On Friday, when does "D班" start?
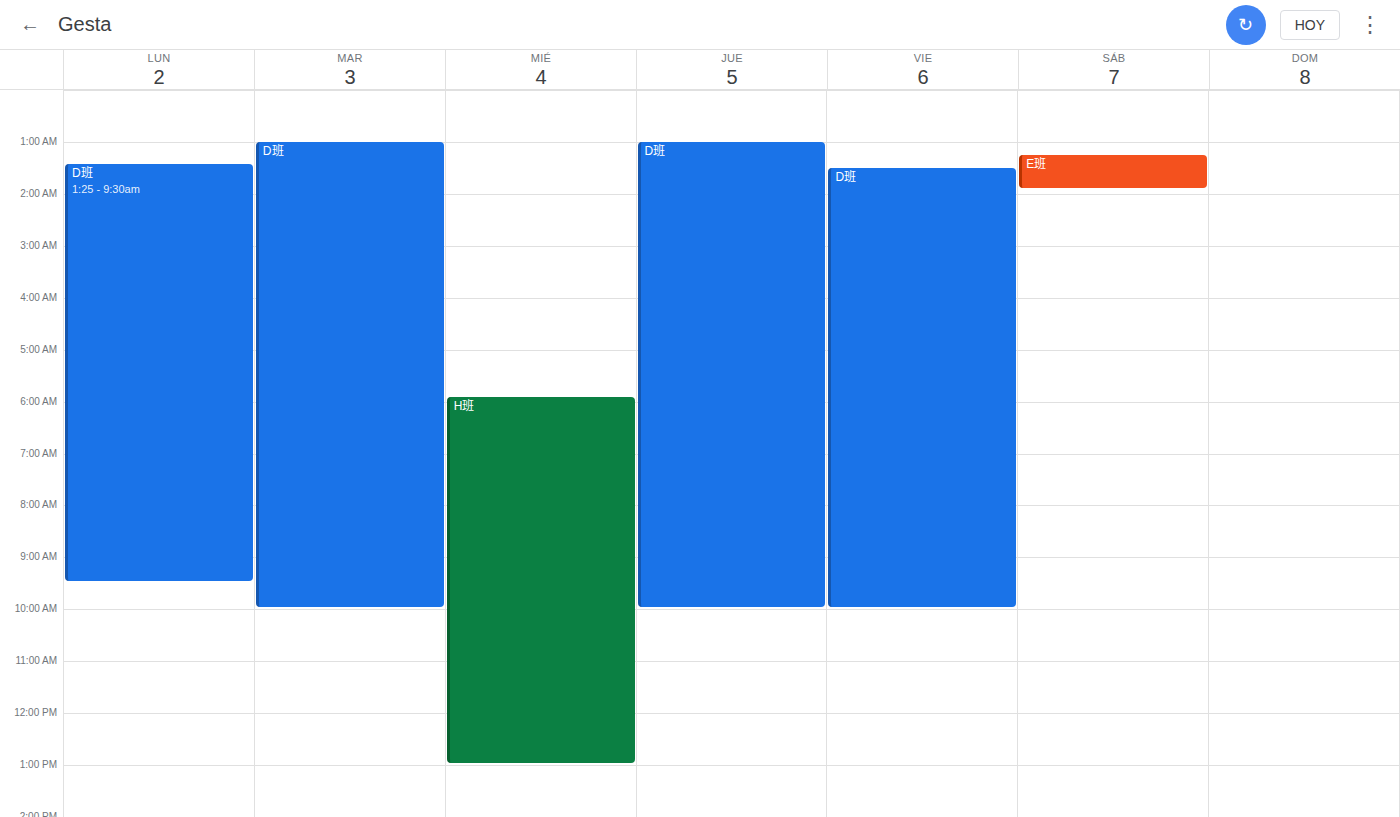
1:30 AM